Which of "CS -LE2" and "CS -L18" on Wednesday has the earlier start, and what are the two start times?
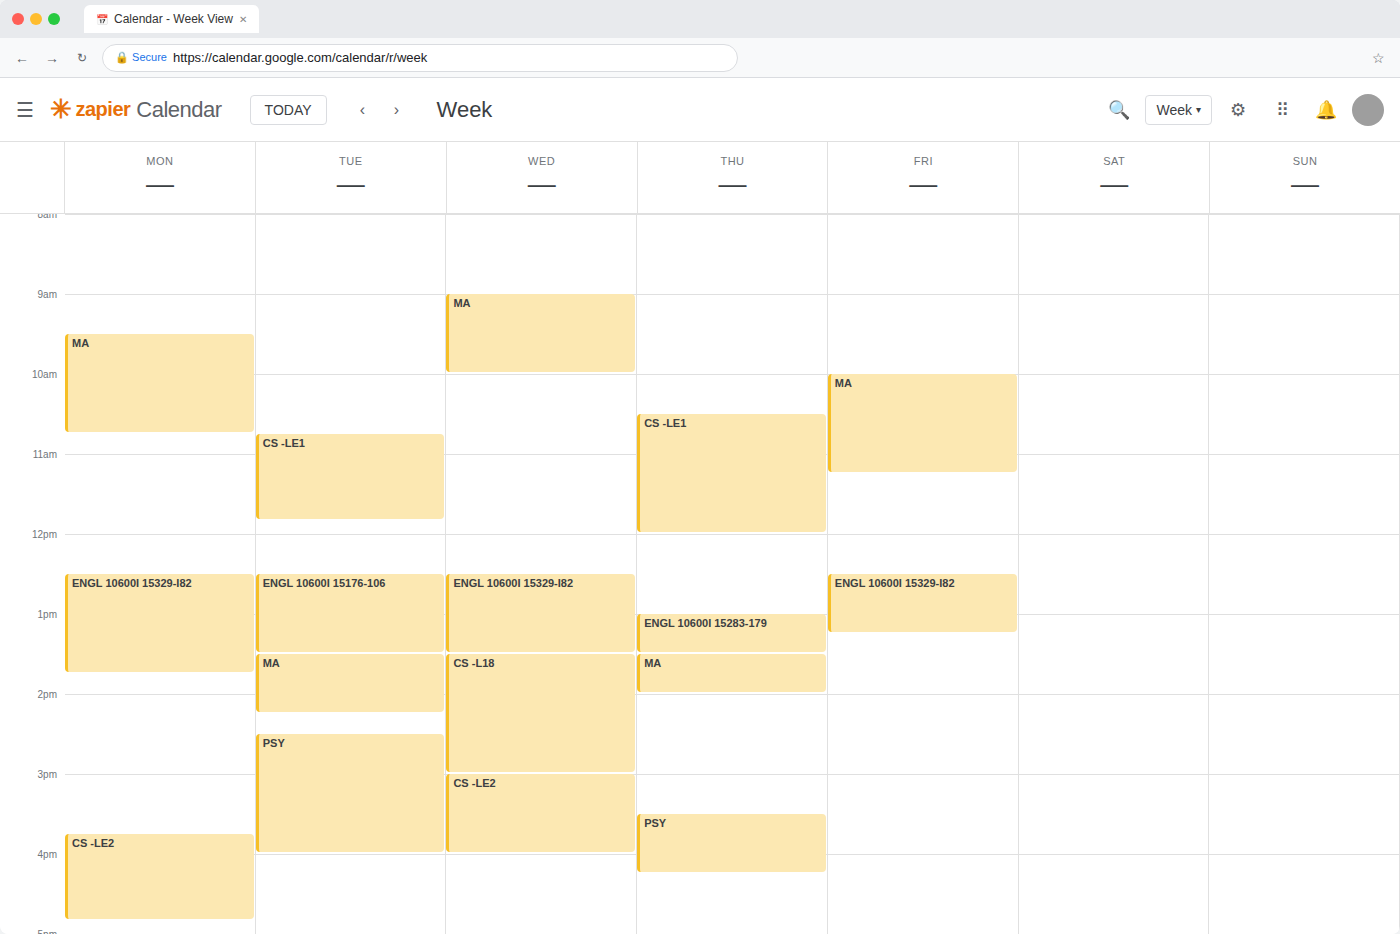
"CS -L18" 1:30 PM; "CS -LE2" 3:00 PM.